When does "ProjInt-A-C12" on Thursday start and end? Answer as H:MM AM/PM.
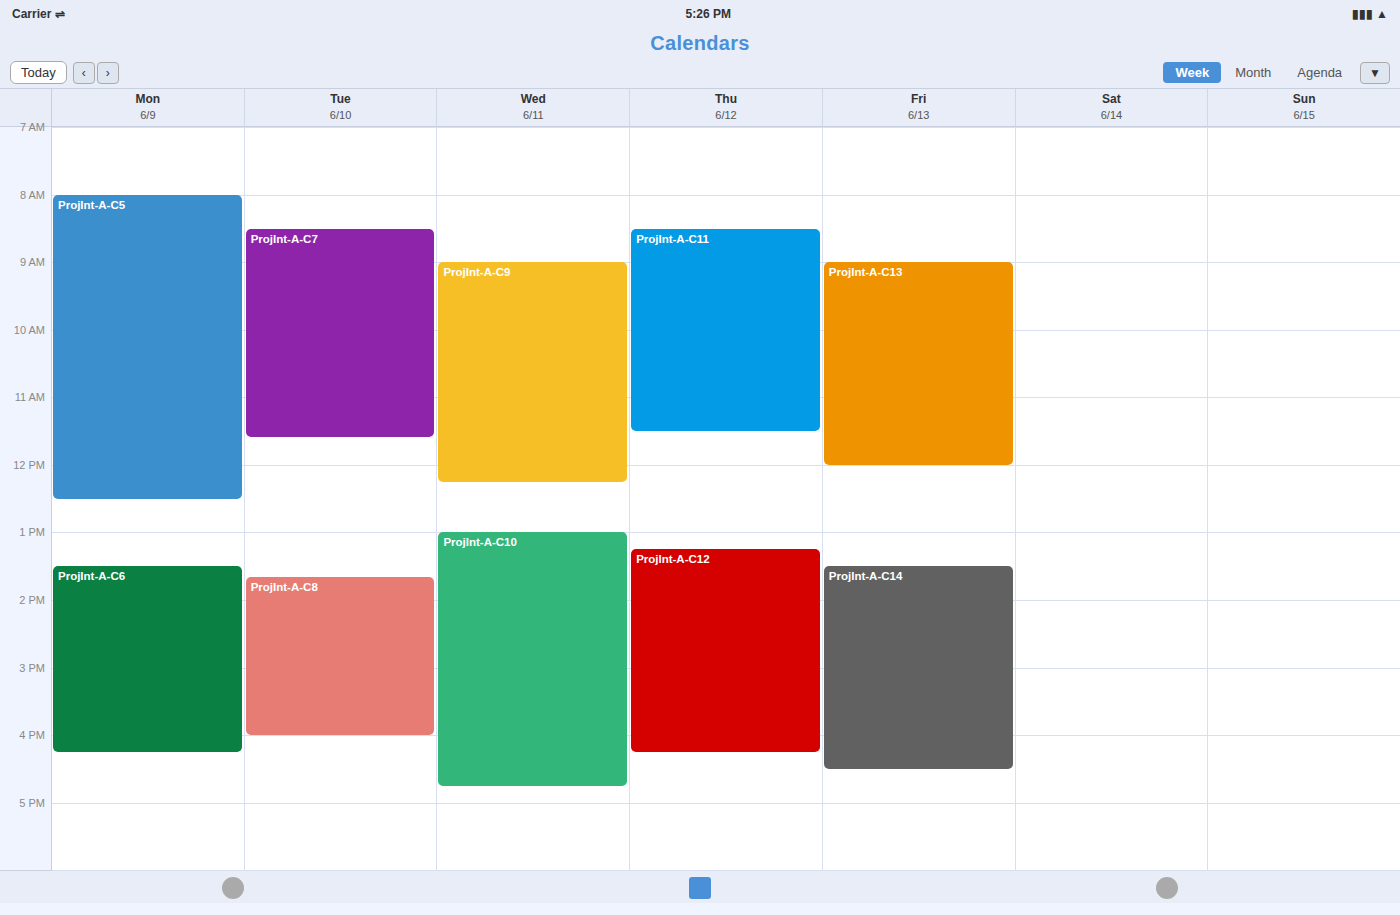
1:15 PM to 4:15 PM